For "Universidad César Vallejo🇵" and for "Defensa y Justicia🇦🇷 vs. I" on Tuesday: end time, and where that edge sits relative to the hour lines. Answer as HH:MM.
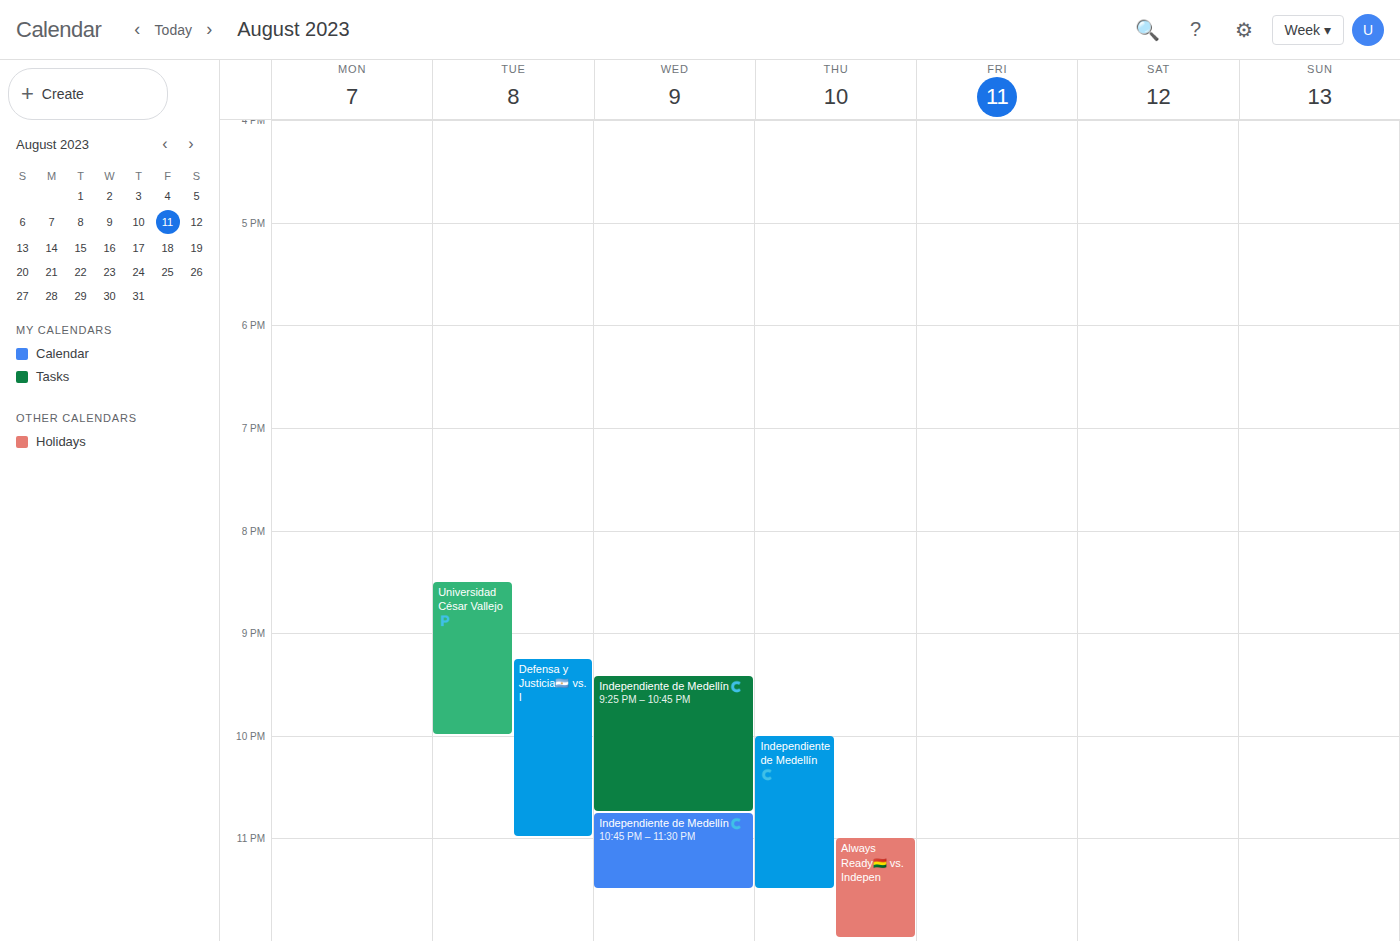
"Universidad César Vallejo🇵": 22:00, exactly on the 22:00 line. "Defensa y Justicia🇦🇷 vs. I": 23:00, exactly on the 23:00 line.